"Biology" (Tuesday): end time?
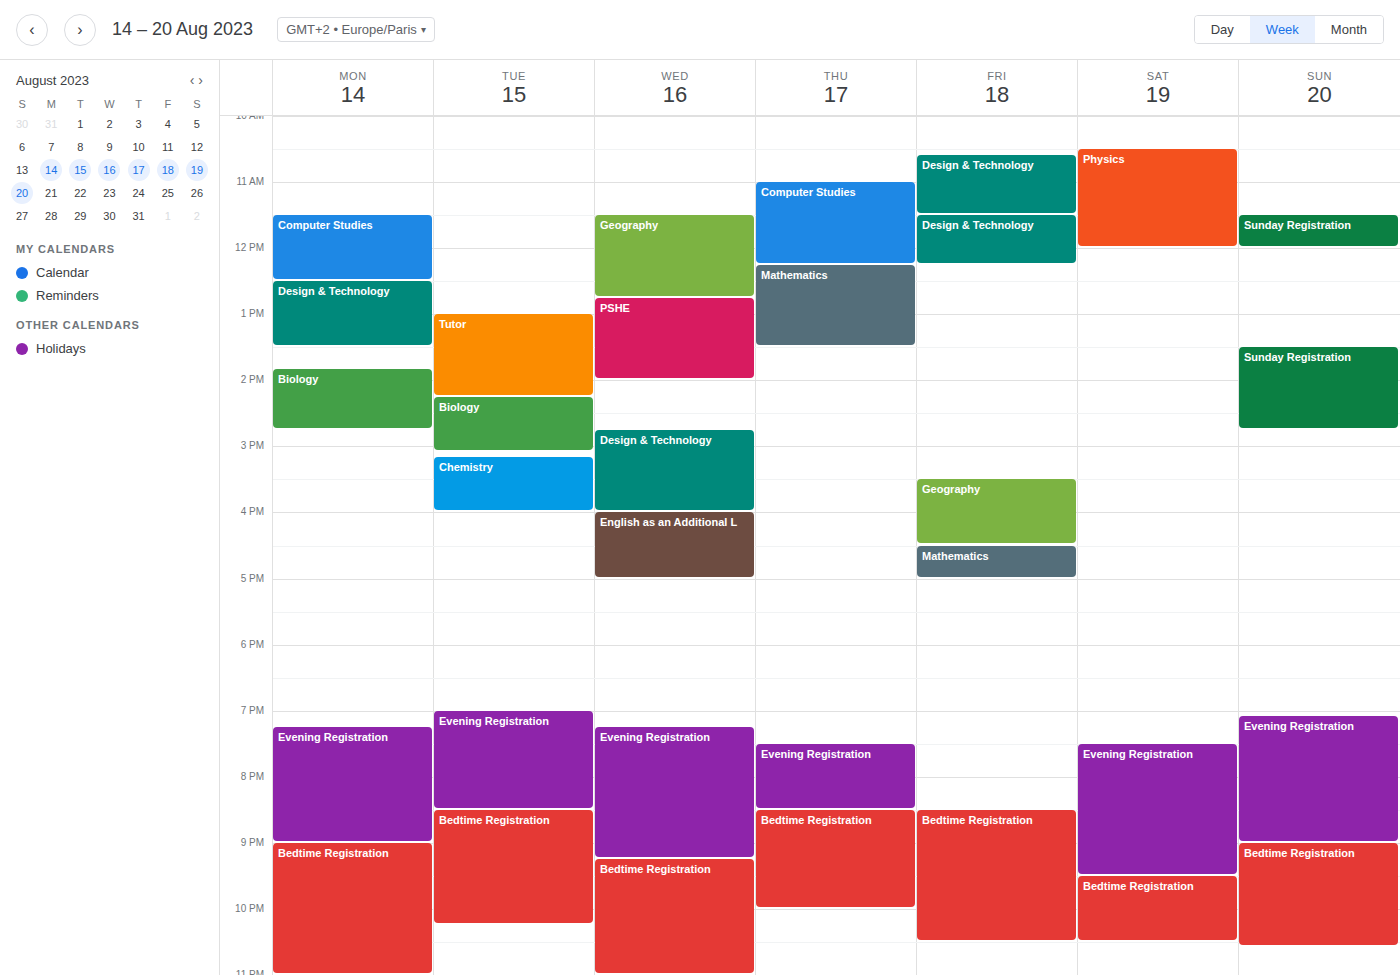
3:05 PM